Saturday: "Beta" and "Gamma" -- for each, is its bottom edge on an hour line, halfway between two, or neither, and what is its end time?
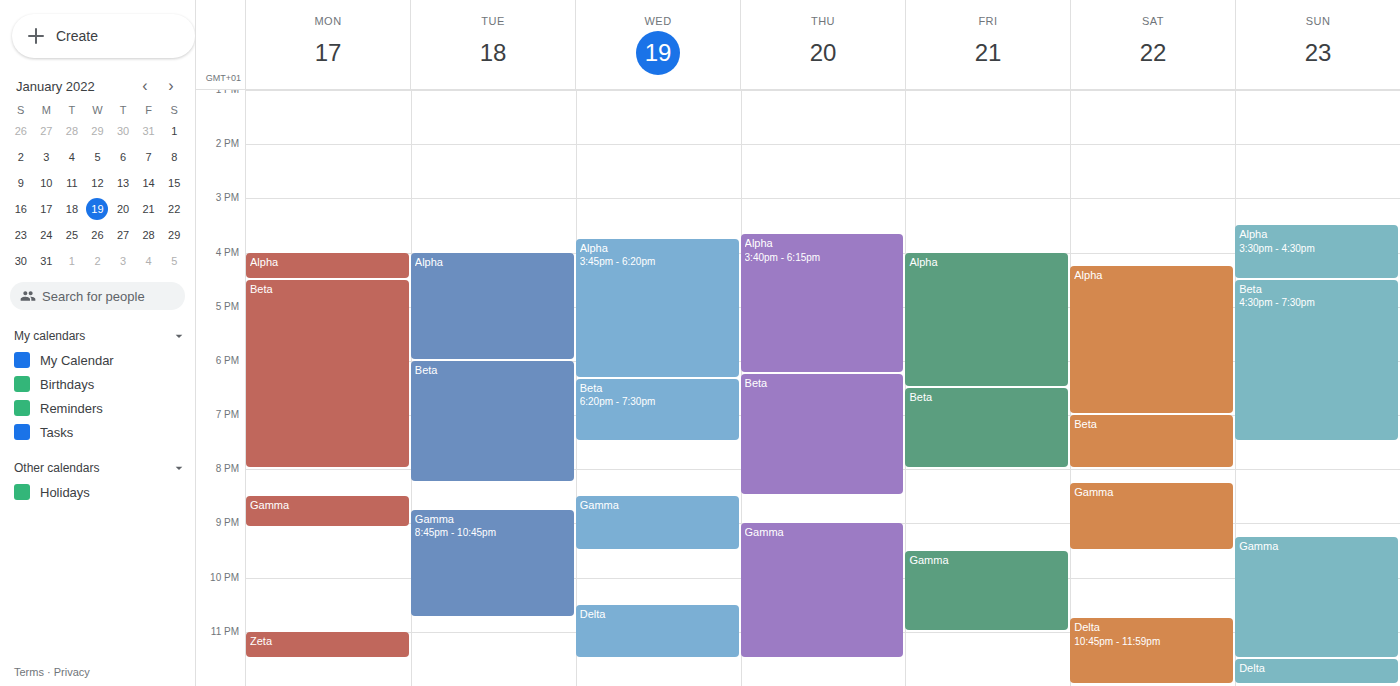
"Beta": 8:00 PM, exactly on the 8 PM line. "Gamma": 9:30 PM, halfway between the 9 PM and 10 PM lines.